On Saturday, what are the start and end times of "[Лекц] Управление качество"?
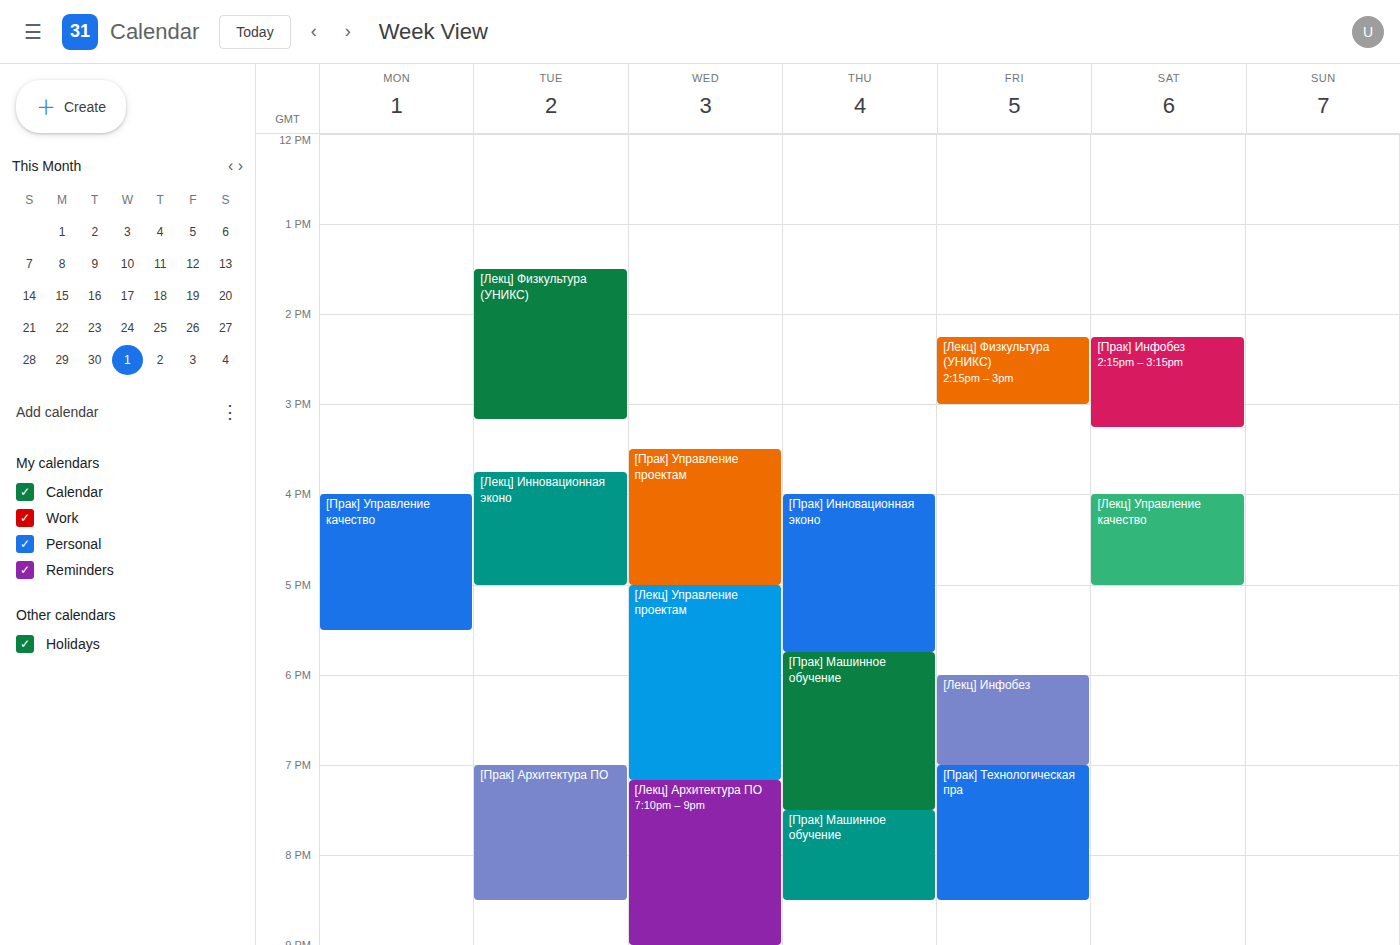
4:00 PM to 5:00 PM